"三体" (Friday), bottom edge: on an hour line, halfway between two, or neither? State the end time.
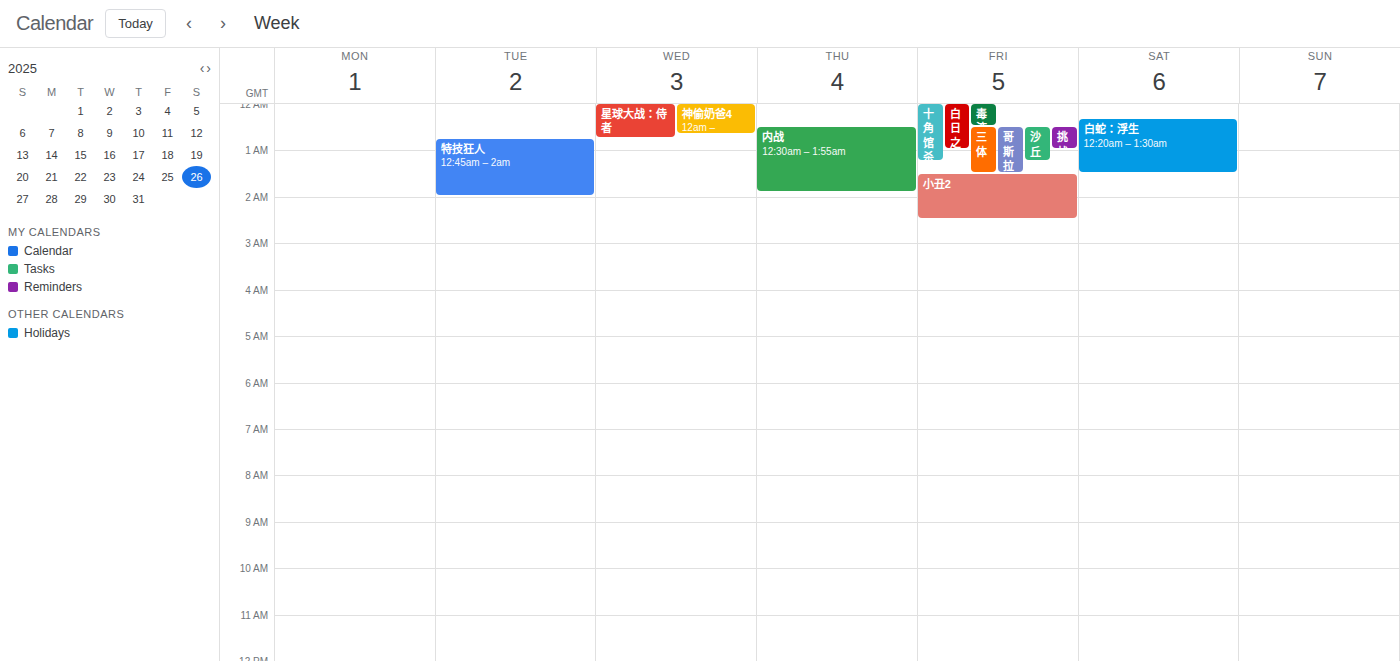
1:30 AM -- halfway between the 1 AM and 2 AM lines.